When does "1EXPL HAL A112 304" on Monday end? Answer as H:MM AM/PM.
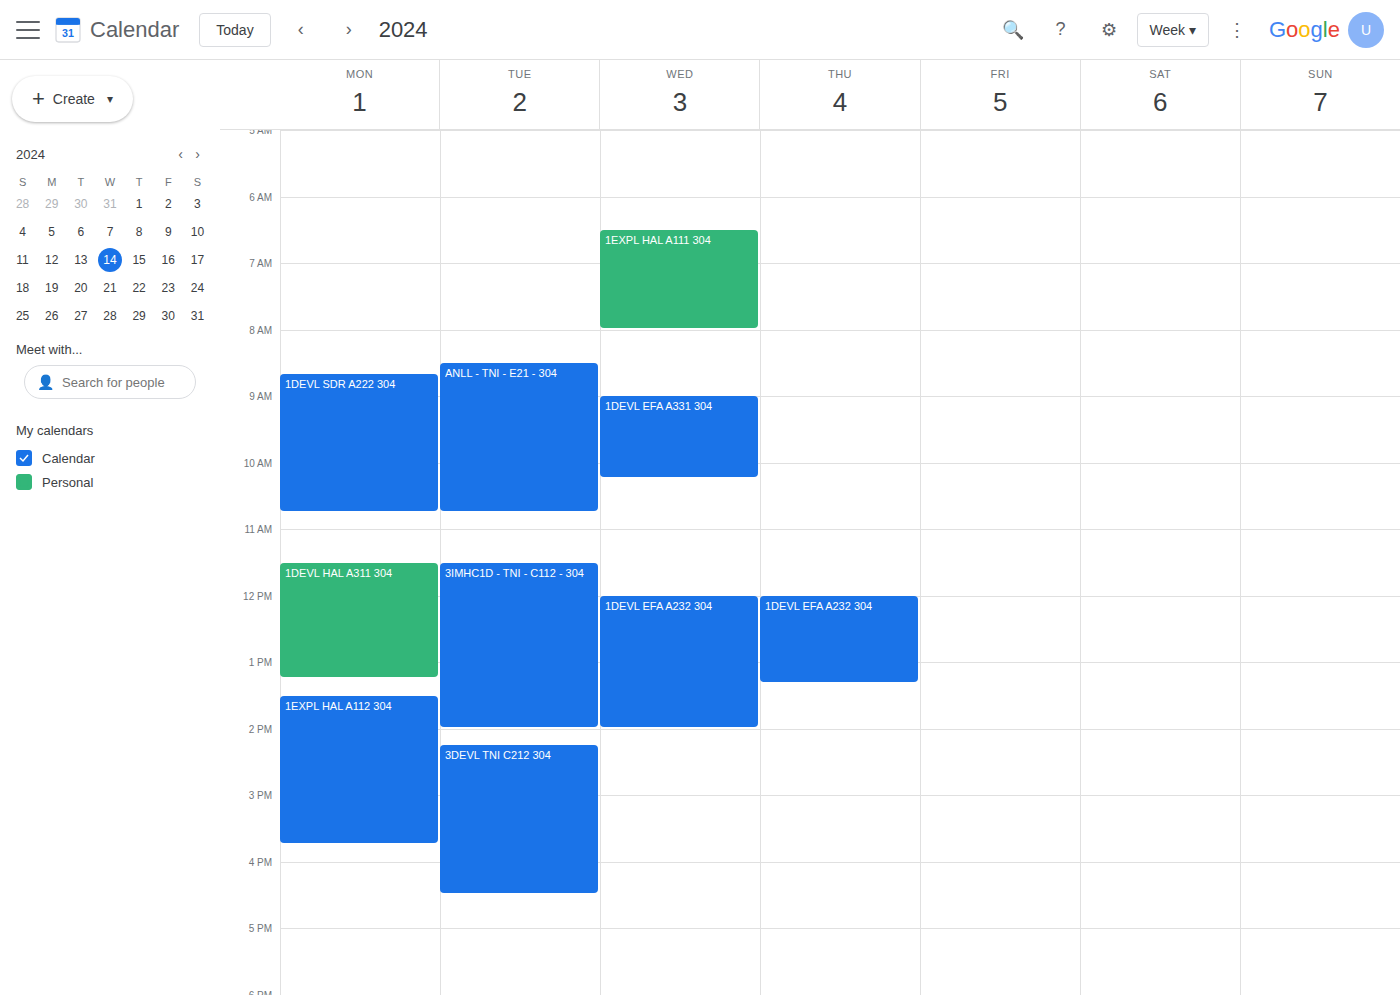
3:45 PM